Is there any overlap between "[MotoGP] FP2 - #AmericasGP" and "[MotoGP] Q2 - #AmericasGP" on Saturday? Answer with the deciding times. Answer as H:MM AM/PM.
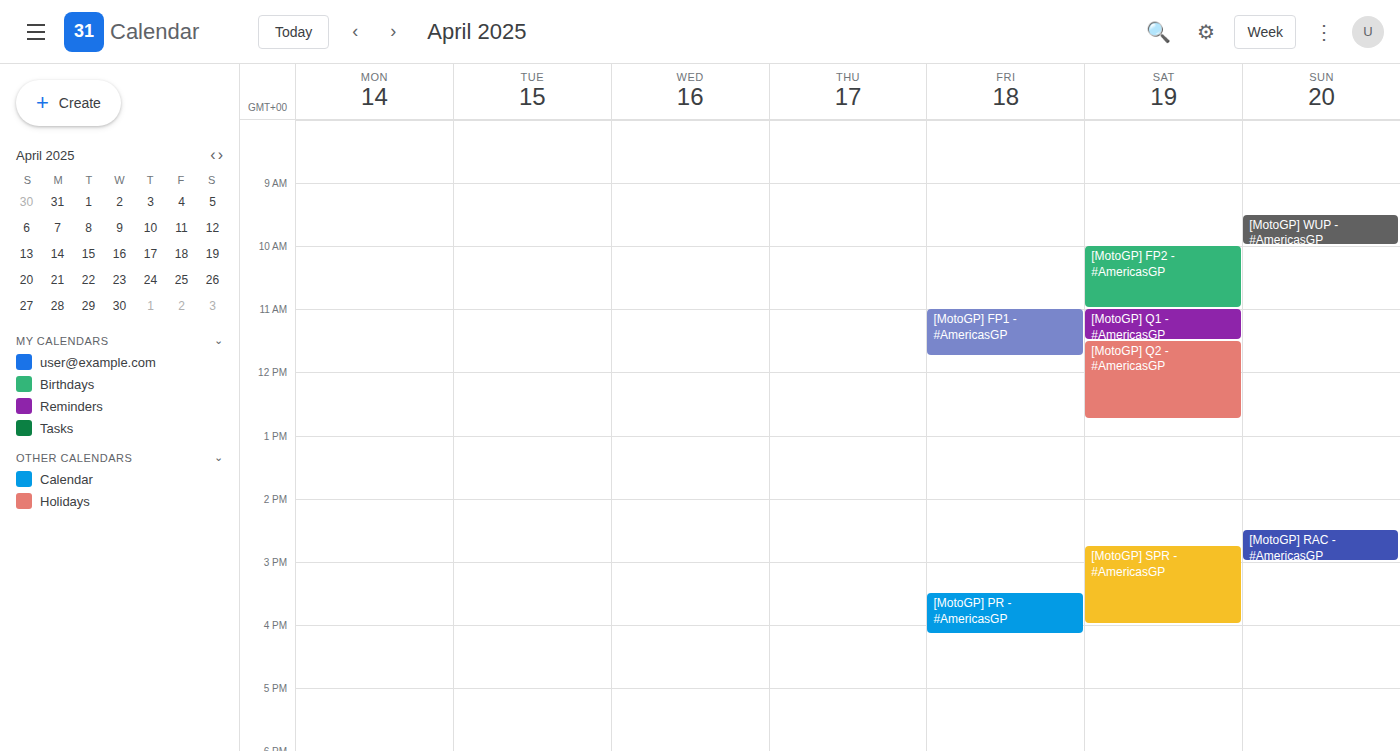
"[MotoGP] FP2 - #AmericasGP" ends at 11:00 AM and "[MotoGP] Q2 - #AmericasGP" starts at 11:30 AM -- no overlap.